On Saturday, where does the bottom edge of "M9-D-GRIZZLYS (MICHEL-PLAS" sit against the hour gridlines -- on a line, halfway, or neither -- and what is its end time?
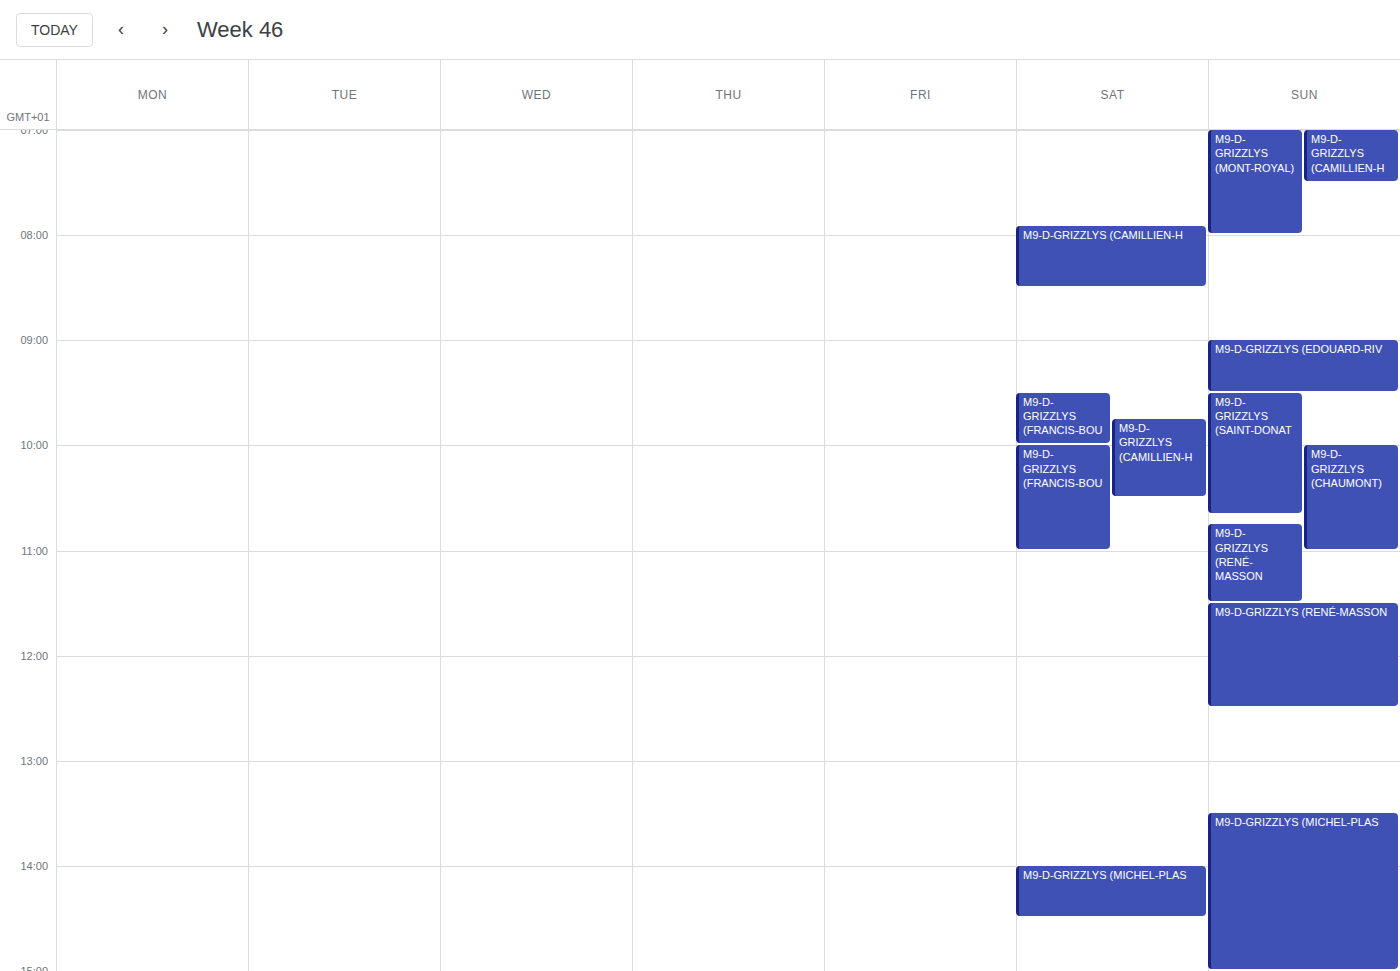
2:30 PM -- halfway between the 2 PM and 3 PM lines.